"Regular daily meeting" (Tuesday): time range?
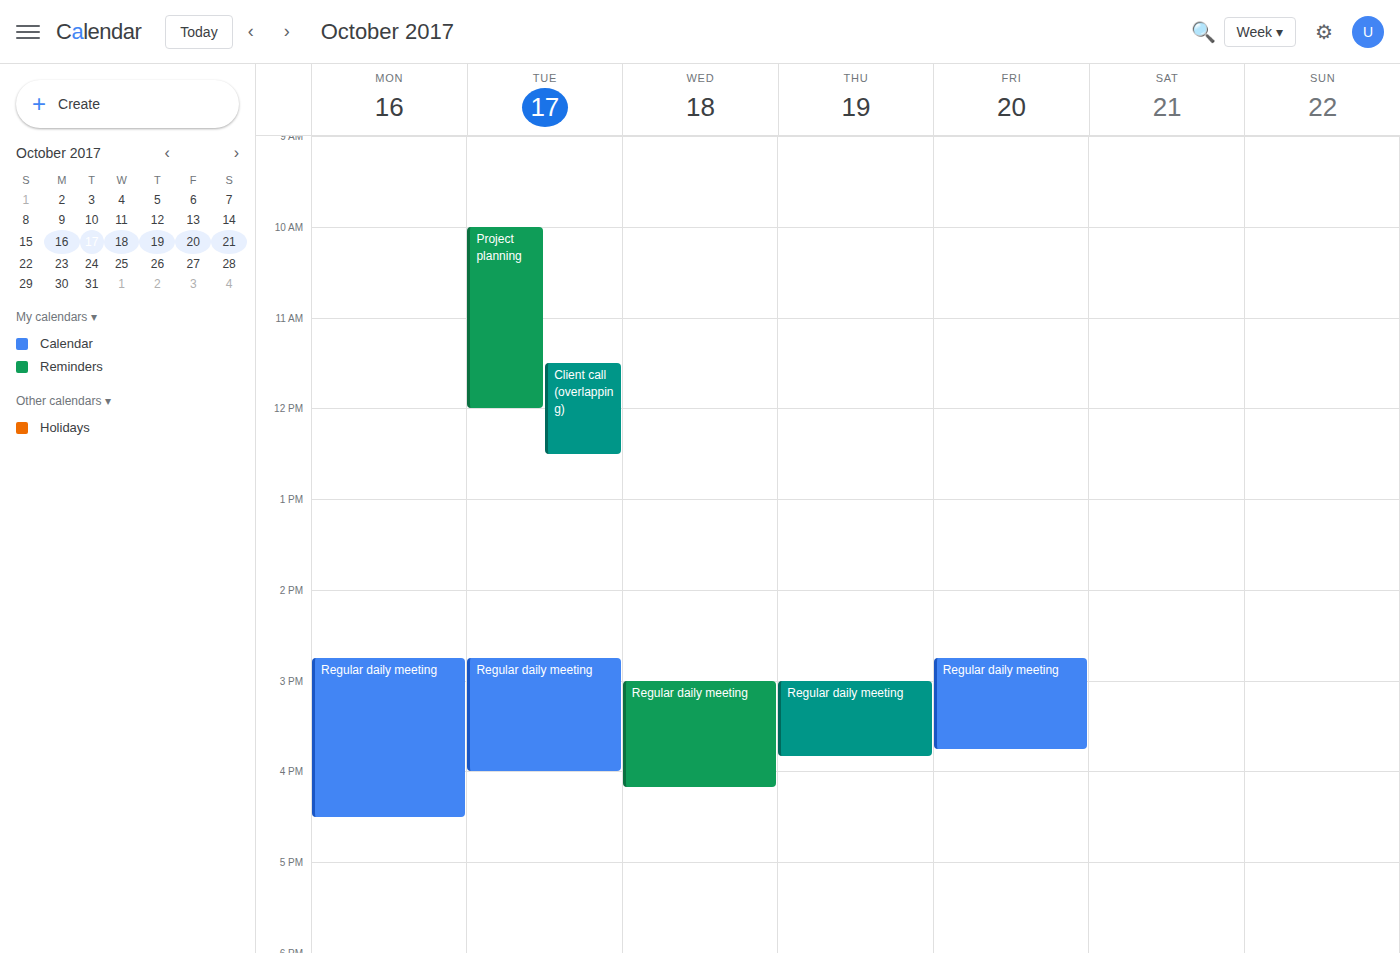
2:45 PM to 4:00 PM